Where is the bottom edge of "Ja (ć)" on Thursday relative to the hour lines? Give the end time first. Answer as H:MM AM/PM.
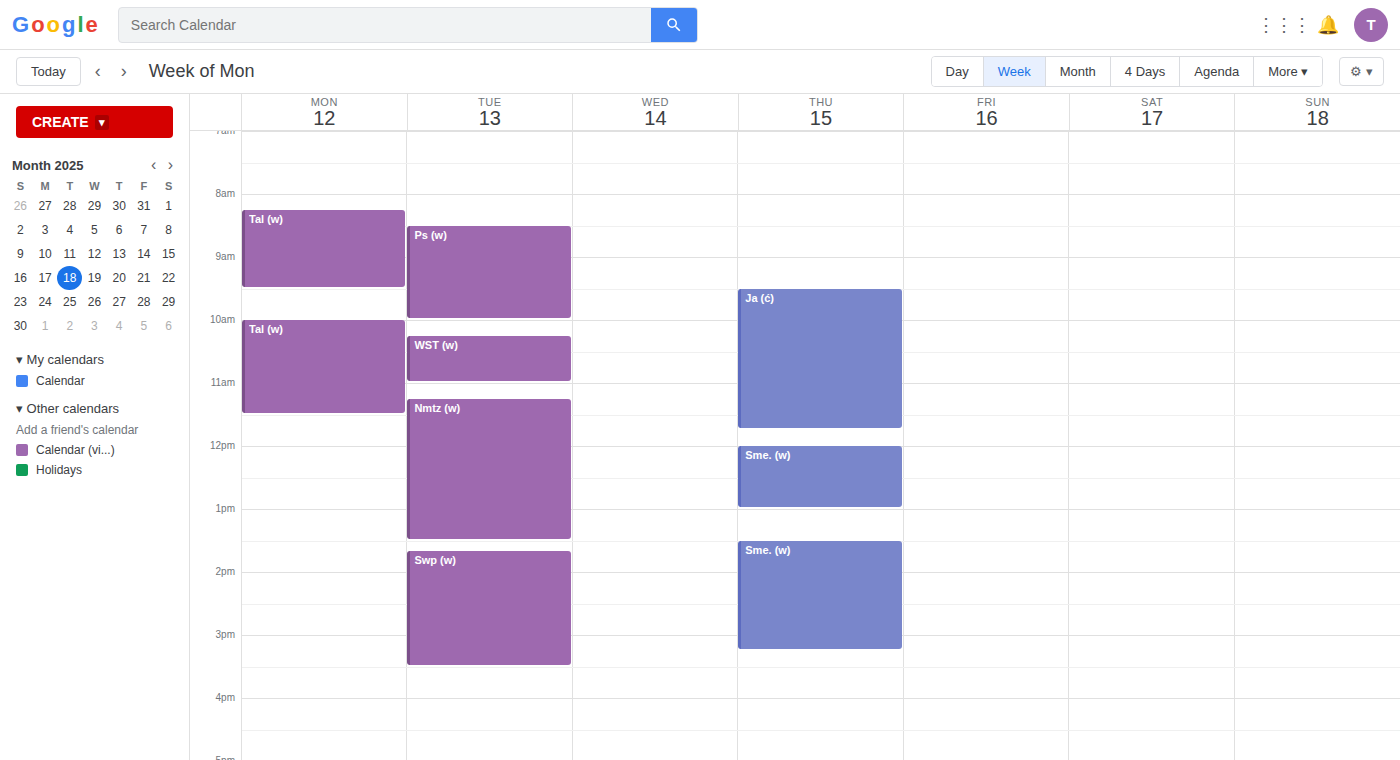
11:45 AM -- neither: three quarters of the way from the 11 AM line to the 12 PM line.